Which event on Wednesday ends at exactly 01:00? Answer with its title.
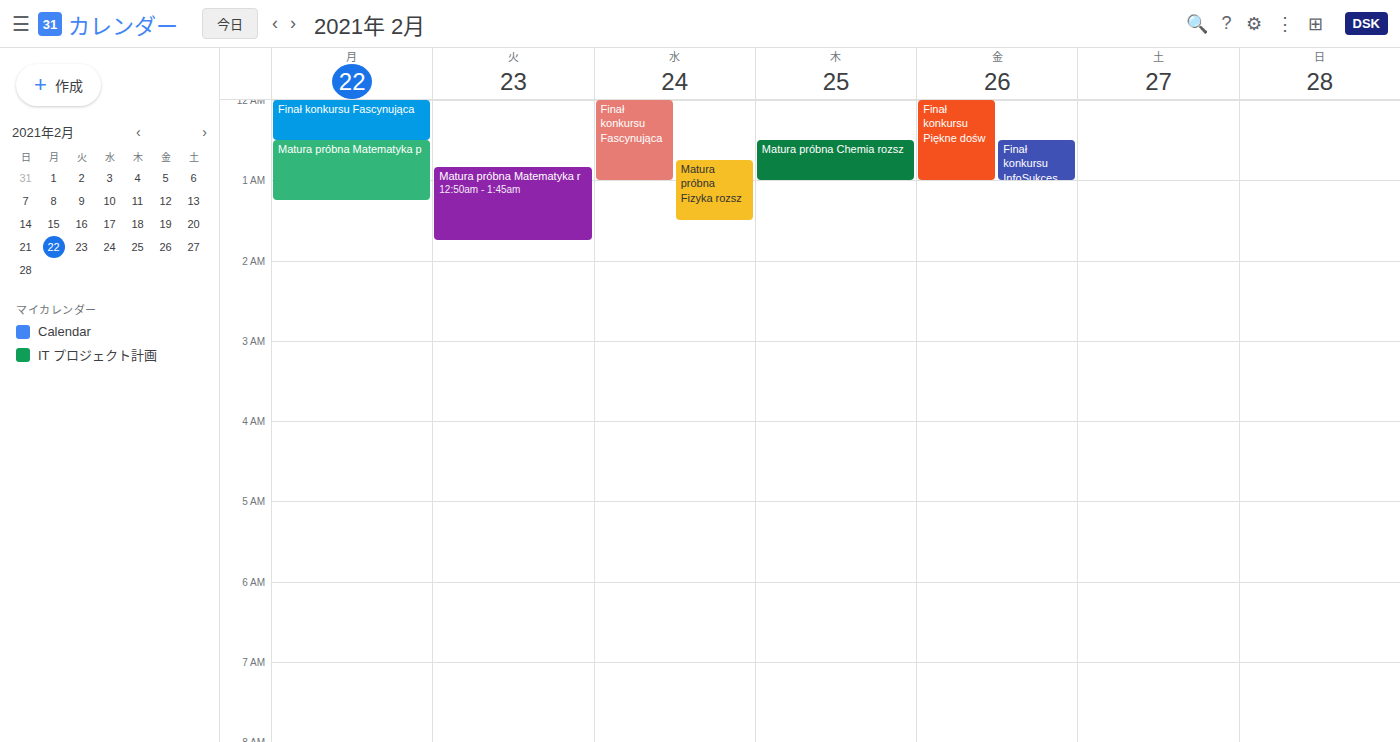
"Finał konkursu Fascynująca"